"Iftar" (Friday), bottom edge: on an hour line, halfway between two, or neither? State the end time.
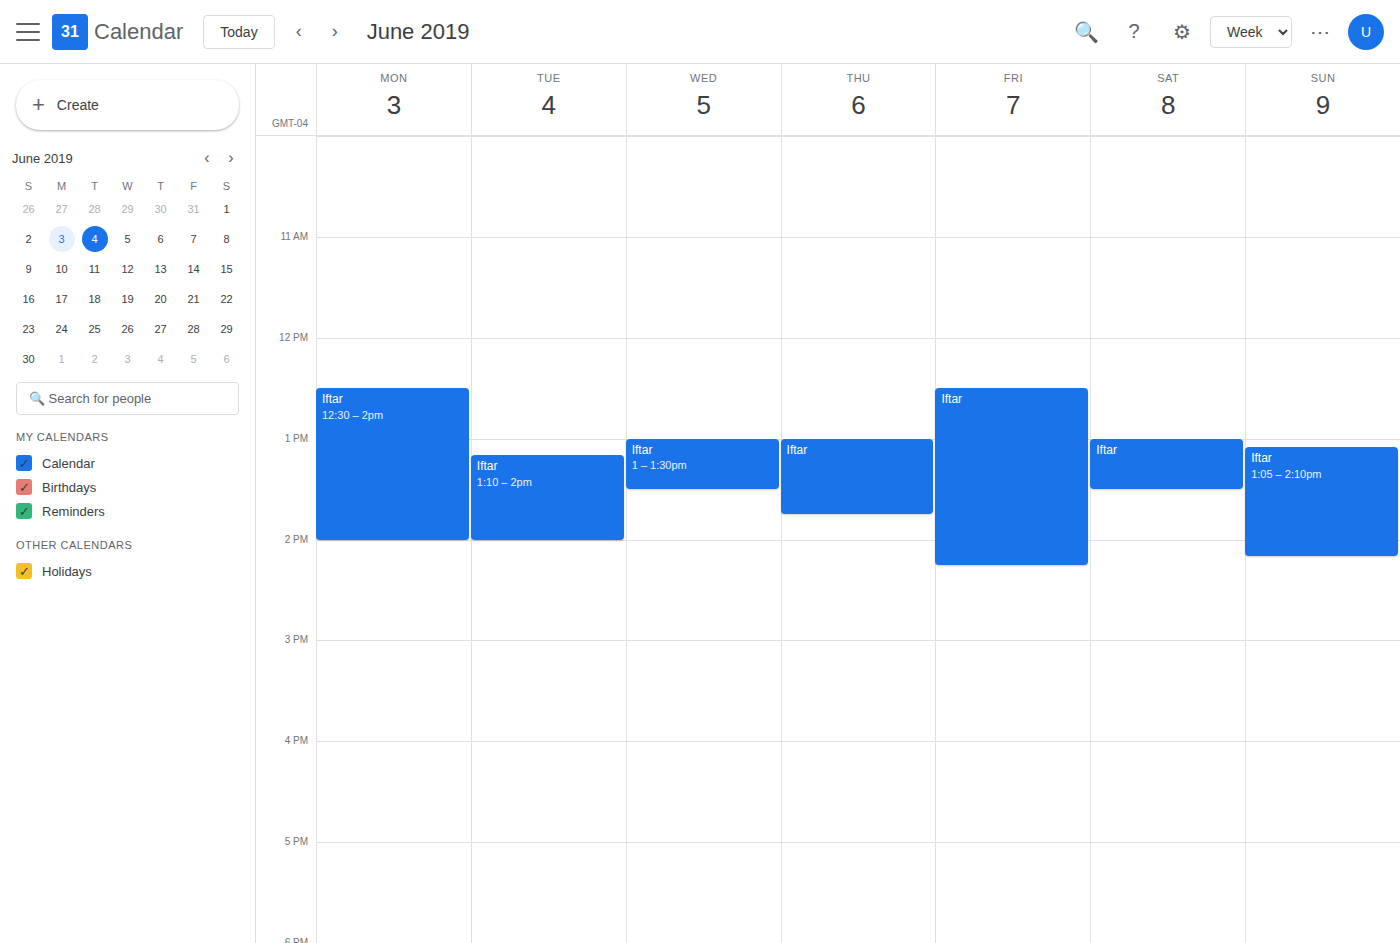
2:15 PM -- neither: a quarter of the way from the 2 PM line to the 3 PM line.